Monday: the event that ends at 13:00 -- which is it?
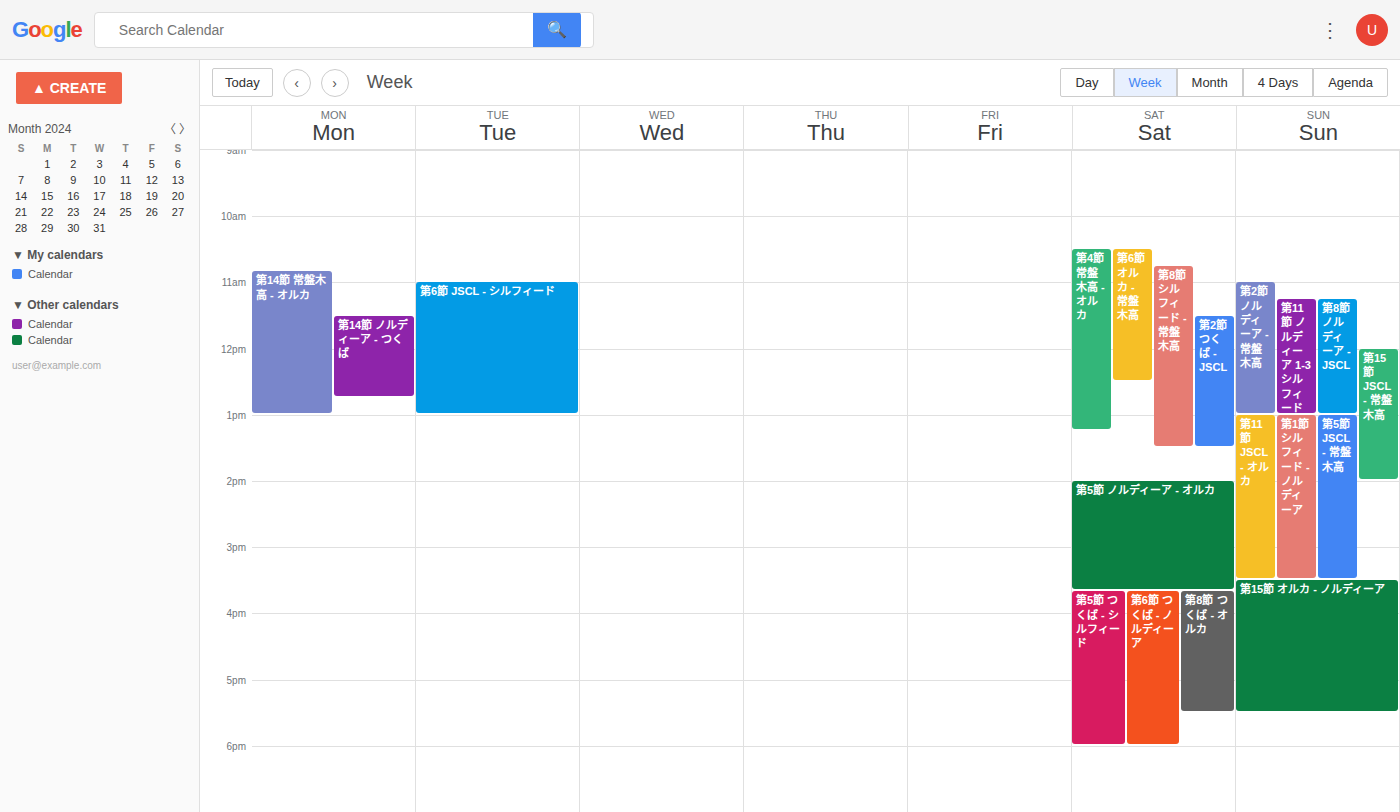
"第14節 常盤木高 - オルカ"